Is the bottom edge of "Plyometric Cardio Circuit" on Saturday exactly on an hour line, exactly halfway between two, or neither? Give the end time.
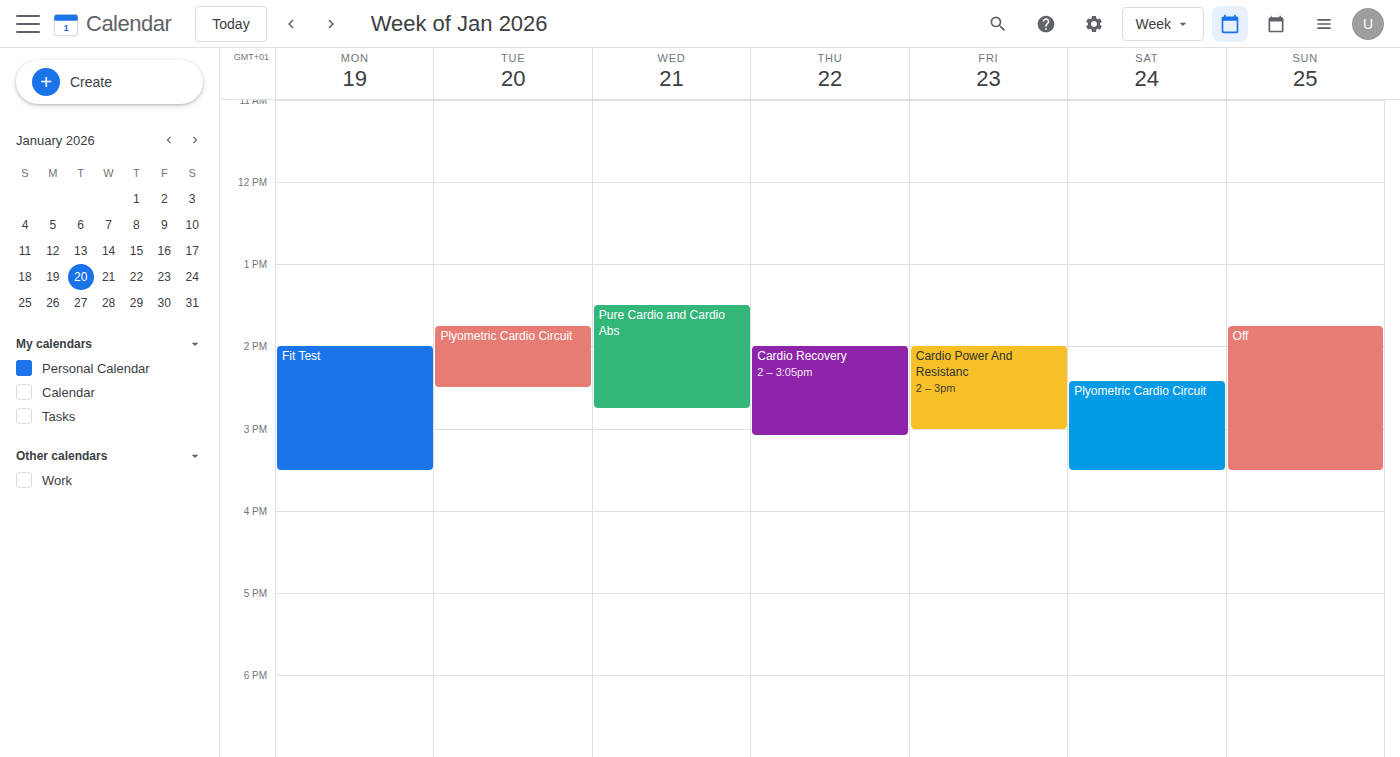
3:30 PM -- halfway between the 3 PM and 4 PM lines.